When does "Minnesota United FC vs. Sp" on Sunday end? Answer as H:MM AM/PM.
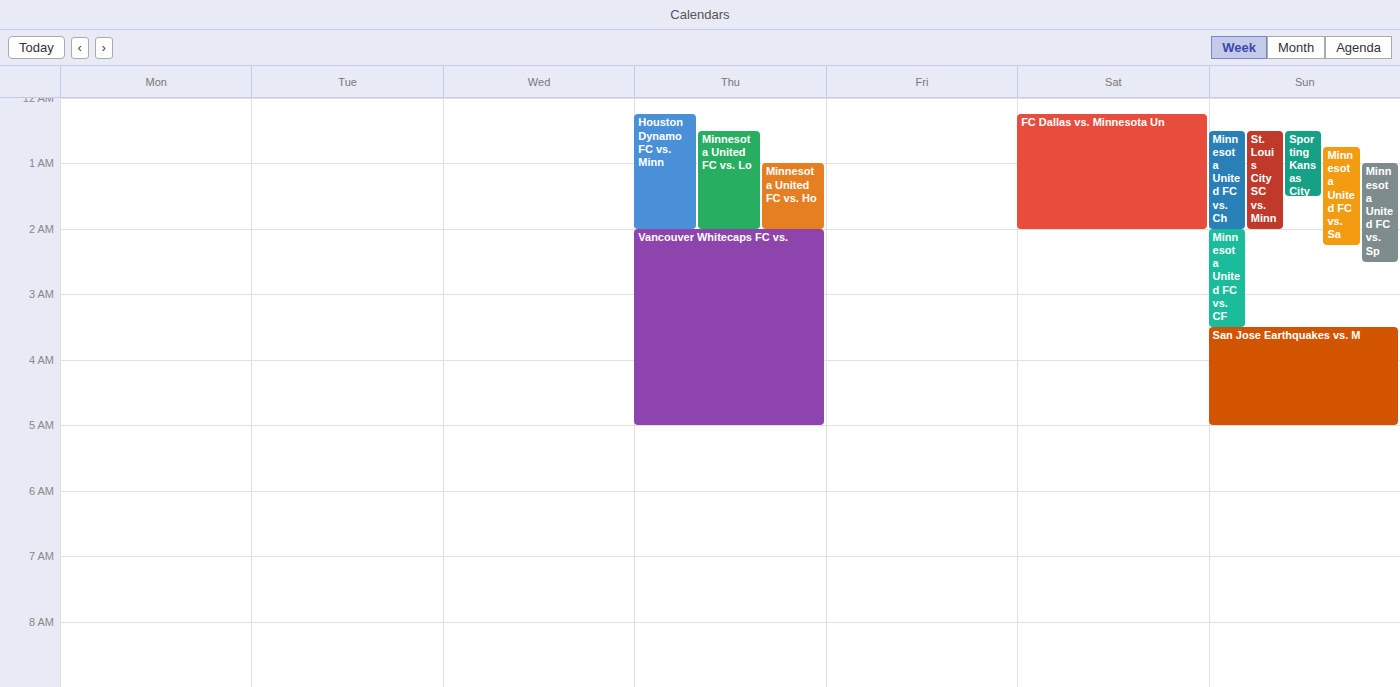
2:30 AM